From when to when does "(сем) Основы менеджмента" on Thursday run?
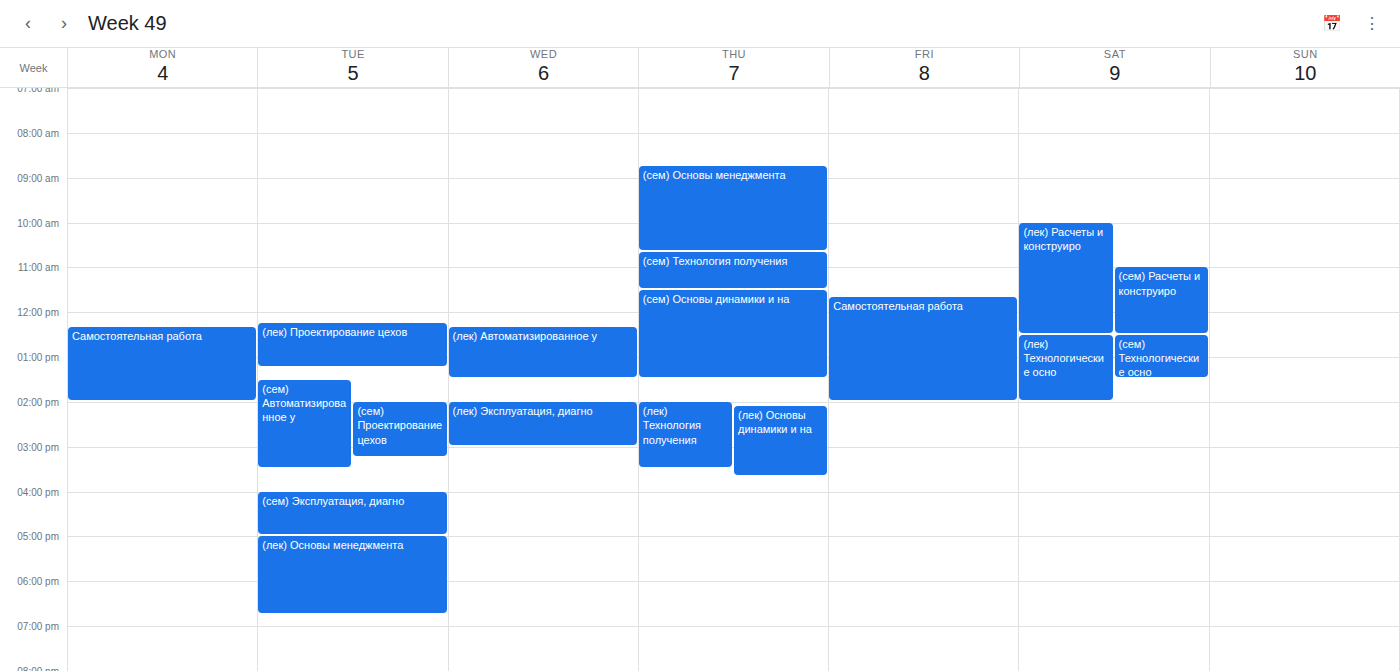
8:45 AM to 10:40 AM